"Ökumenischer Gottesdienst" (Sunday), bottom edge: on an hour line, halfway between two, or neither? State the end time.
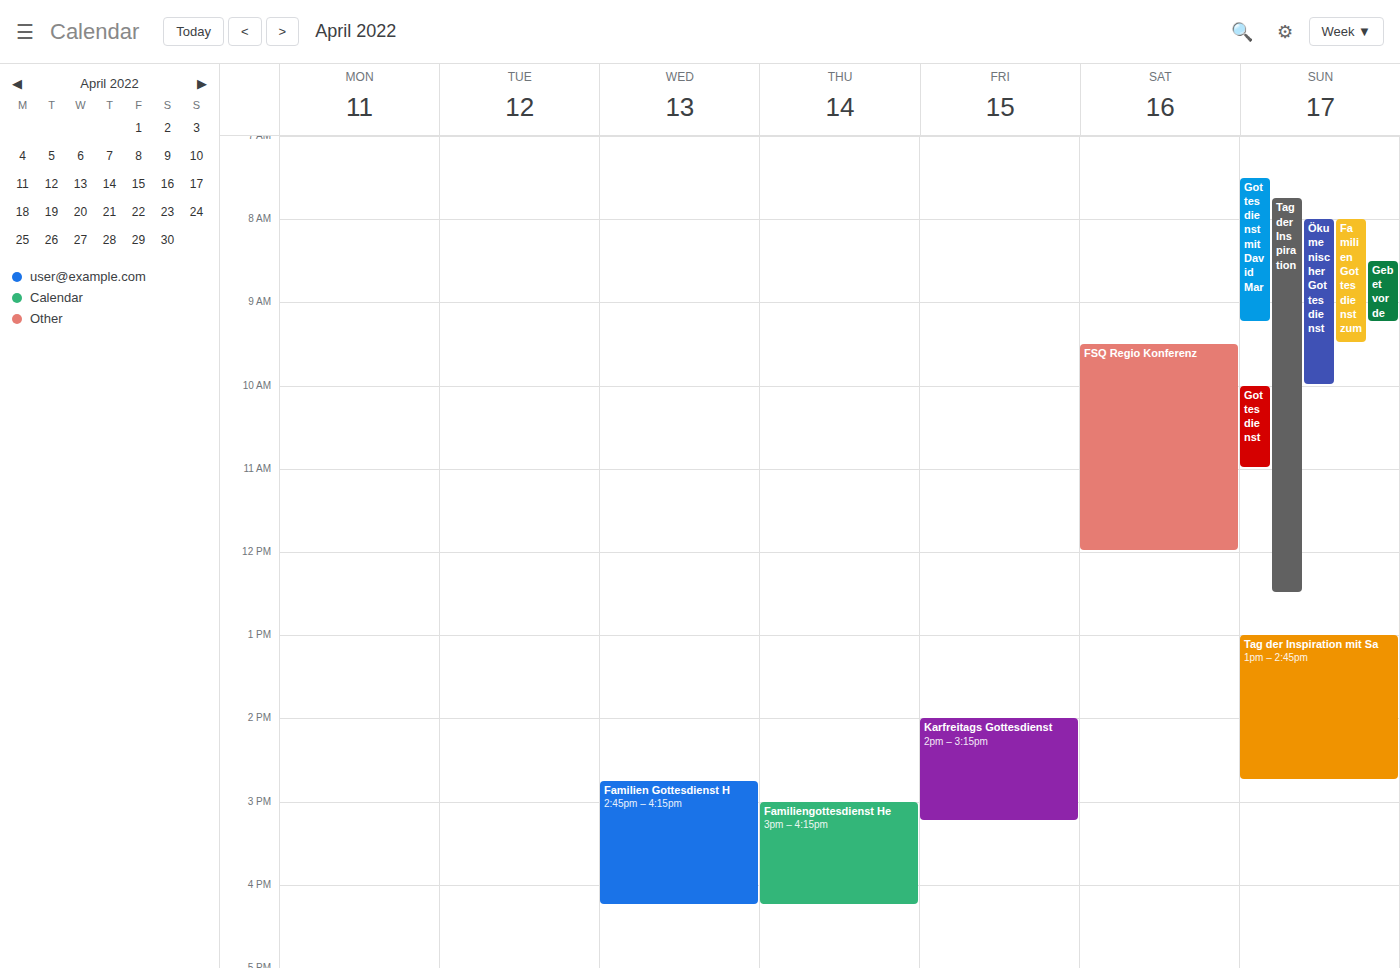
10:00 AM -- exactly on the 10 AM line.